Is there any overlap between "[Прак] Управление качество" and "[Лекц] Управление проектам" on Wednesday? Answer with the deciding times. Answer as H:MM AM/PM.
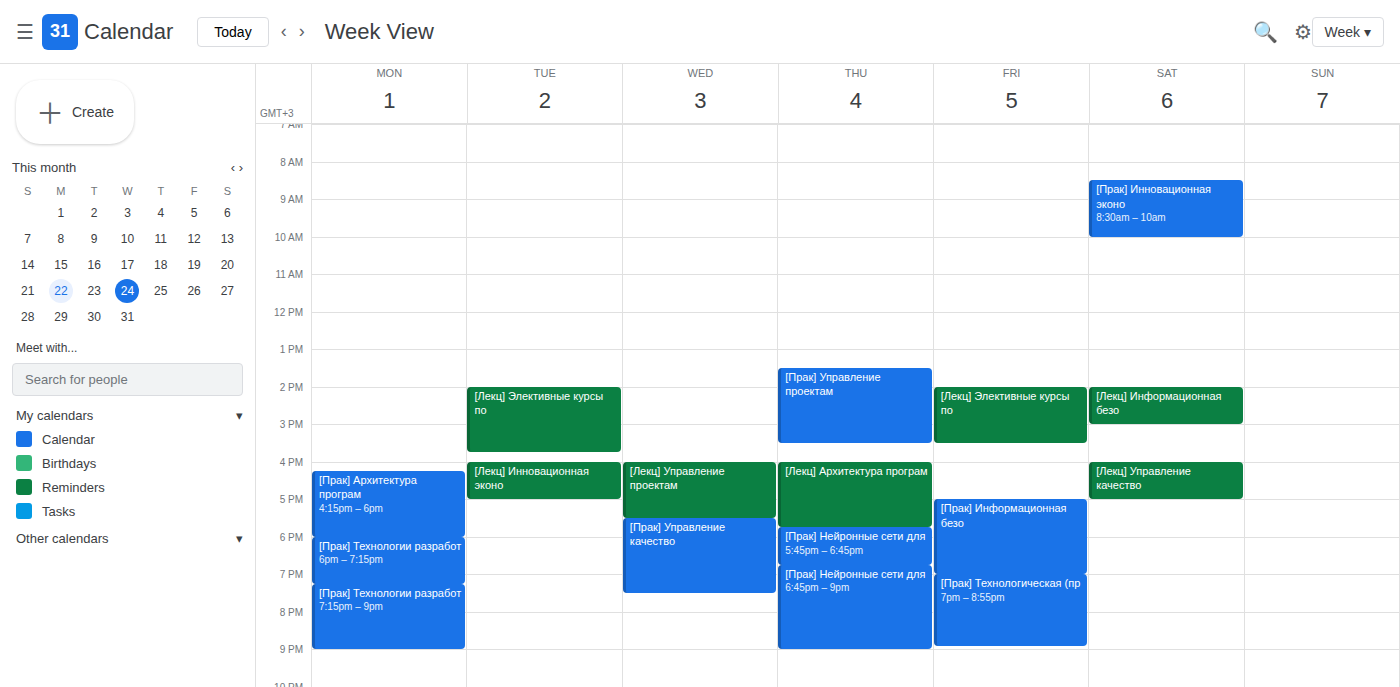
"[Лекц] Управление проектам" ends at 5:30 PM, exactly when "[Прак] Управление качество" starts -- they touch but do not overlap.